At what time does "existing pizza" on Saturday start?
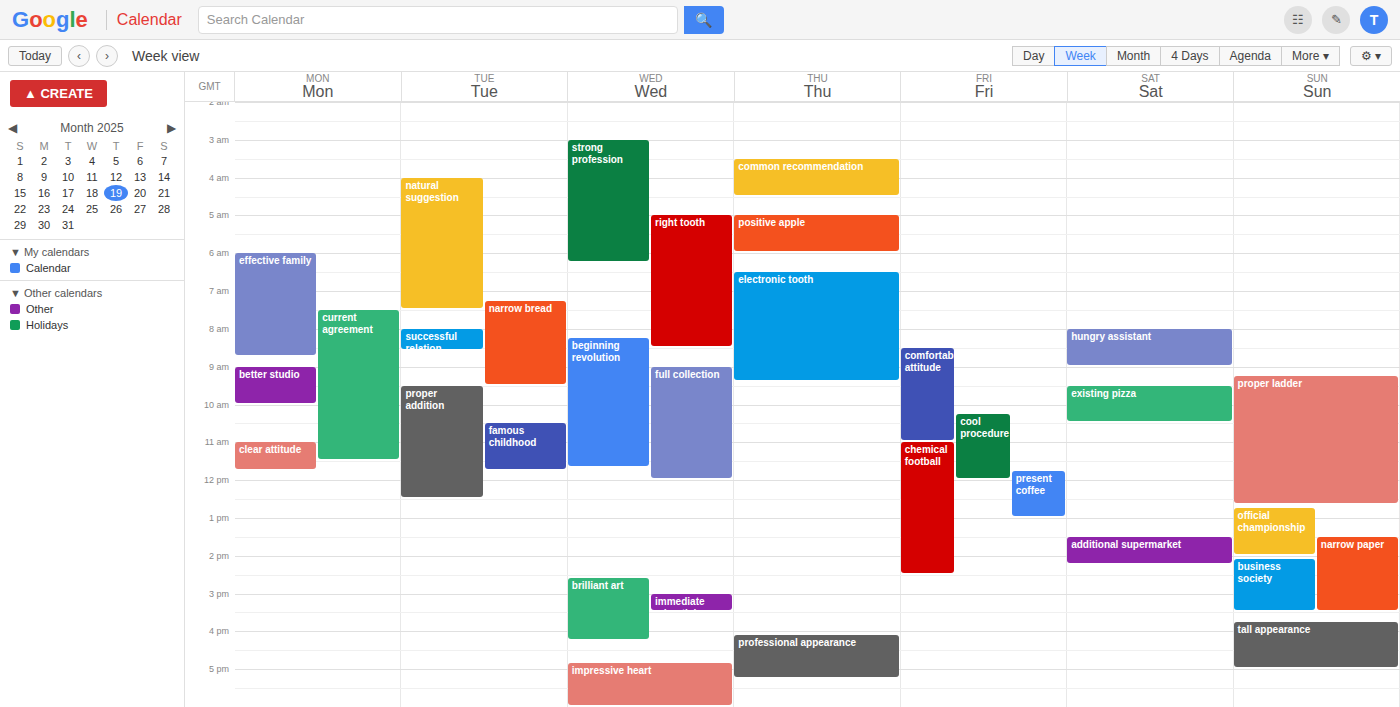
9:30 AM